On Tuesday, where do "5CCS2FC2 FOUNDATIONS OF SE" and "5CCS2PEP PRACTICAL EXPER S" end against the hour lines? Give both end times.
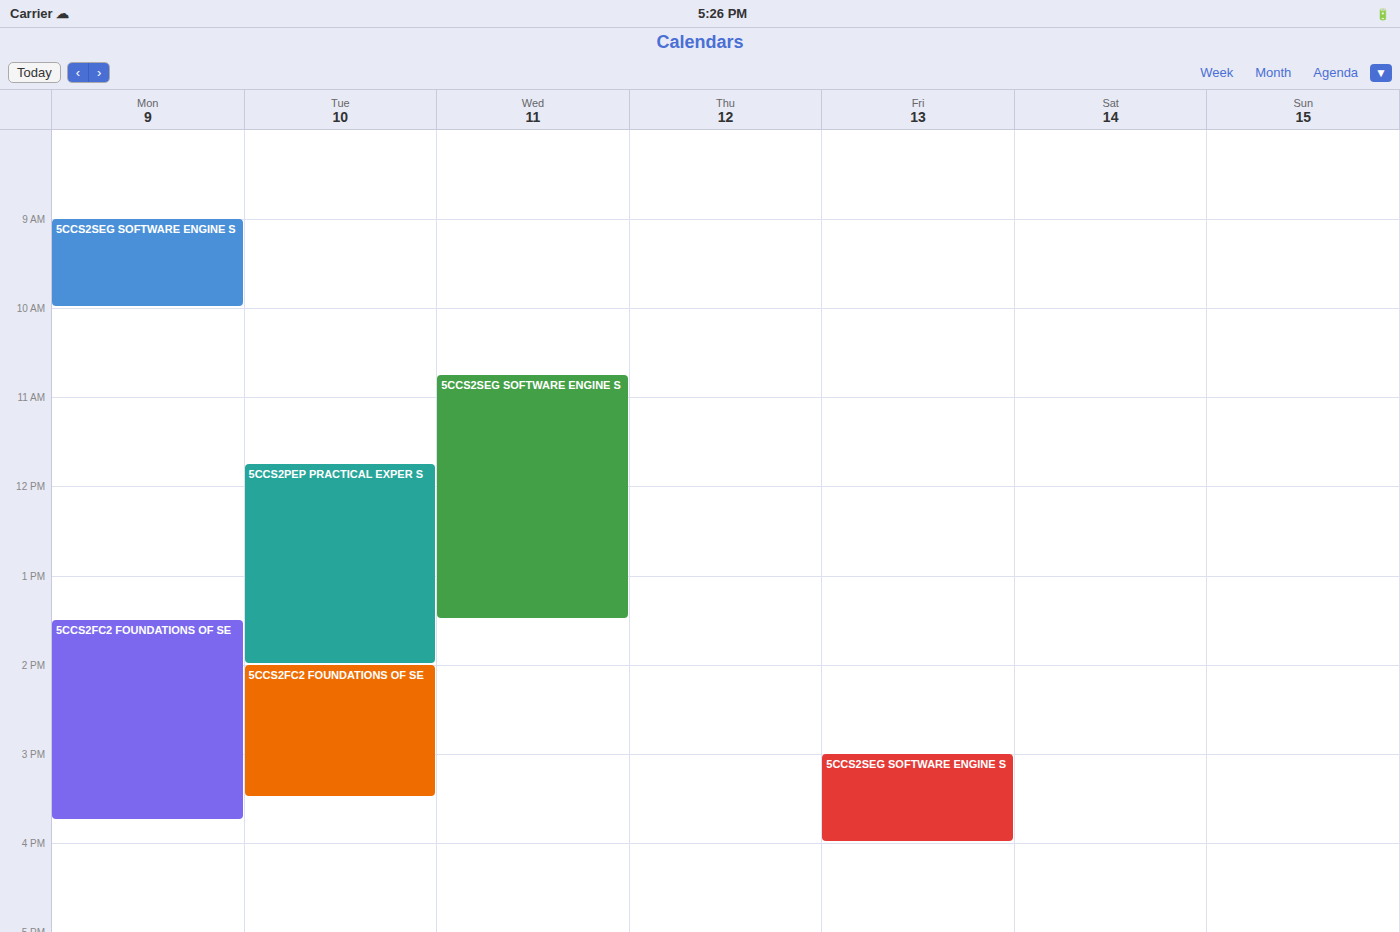
"5CCS2FC2 FOUNDATIONS OF SE": 3:30 PM, halfway between the 3 PM and 4 PM lines. "5CCS2PEP PRACTICAL EXPER S": 2:00 PM, exactly on the 2 PM line.